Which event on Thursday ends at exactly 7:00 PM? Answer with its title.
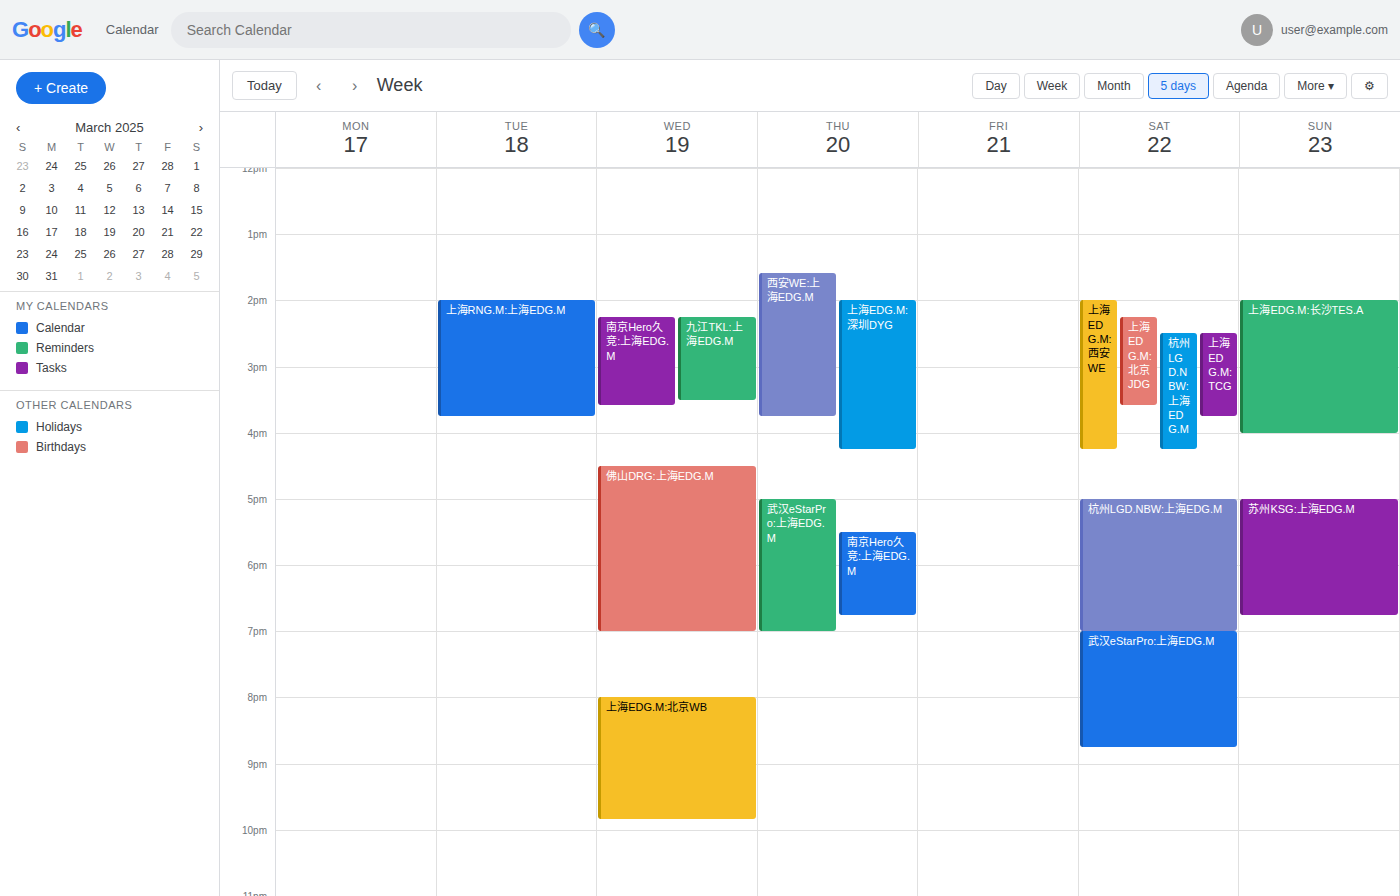
"武汉eStarPro:上海EDG.M"